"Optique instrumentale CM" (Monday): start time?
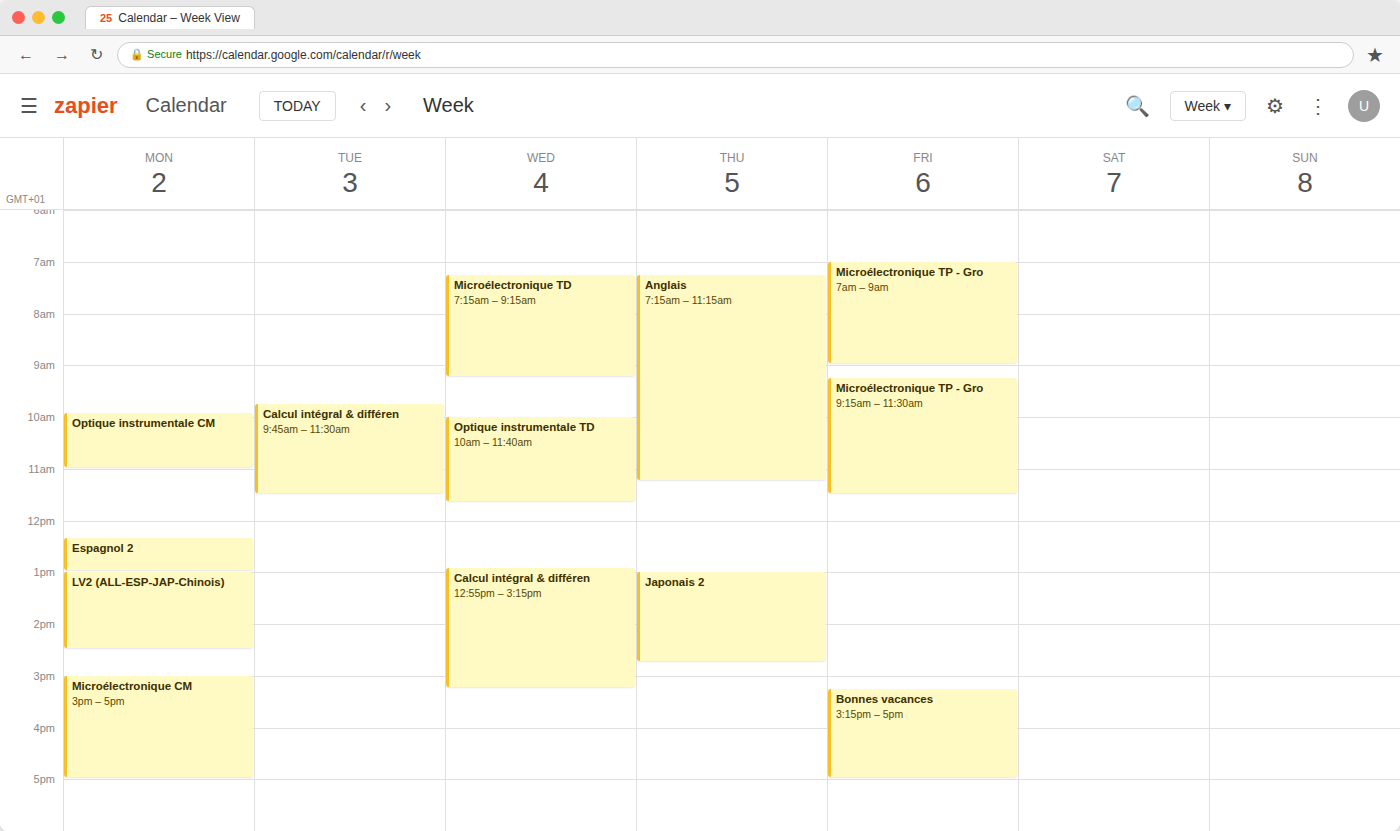
9:55 AM